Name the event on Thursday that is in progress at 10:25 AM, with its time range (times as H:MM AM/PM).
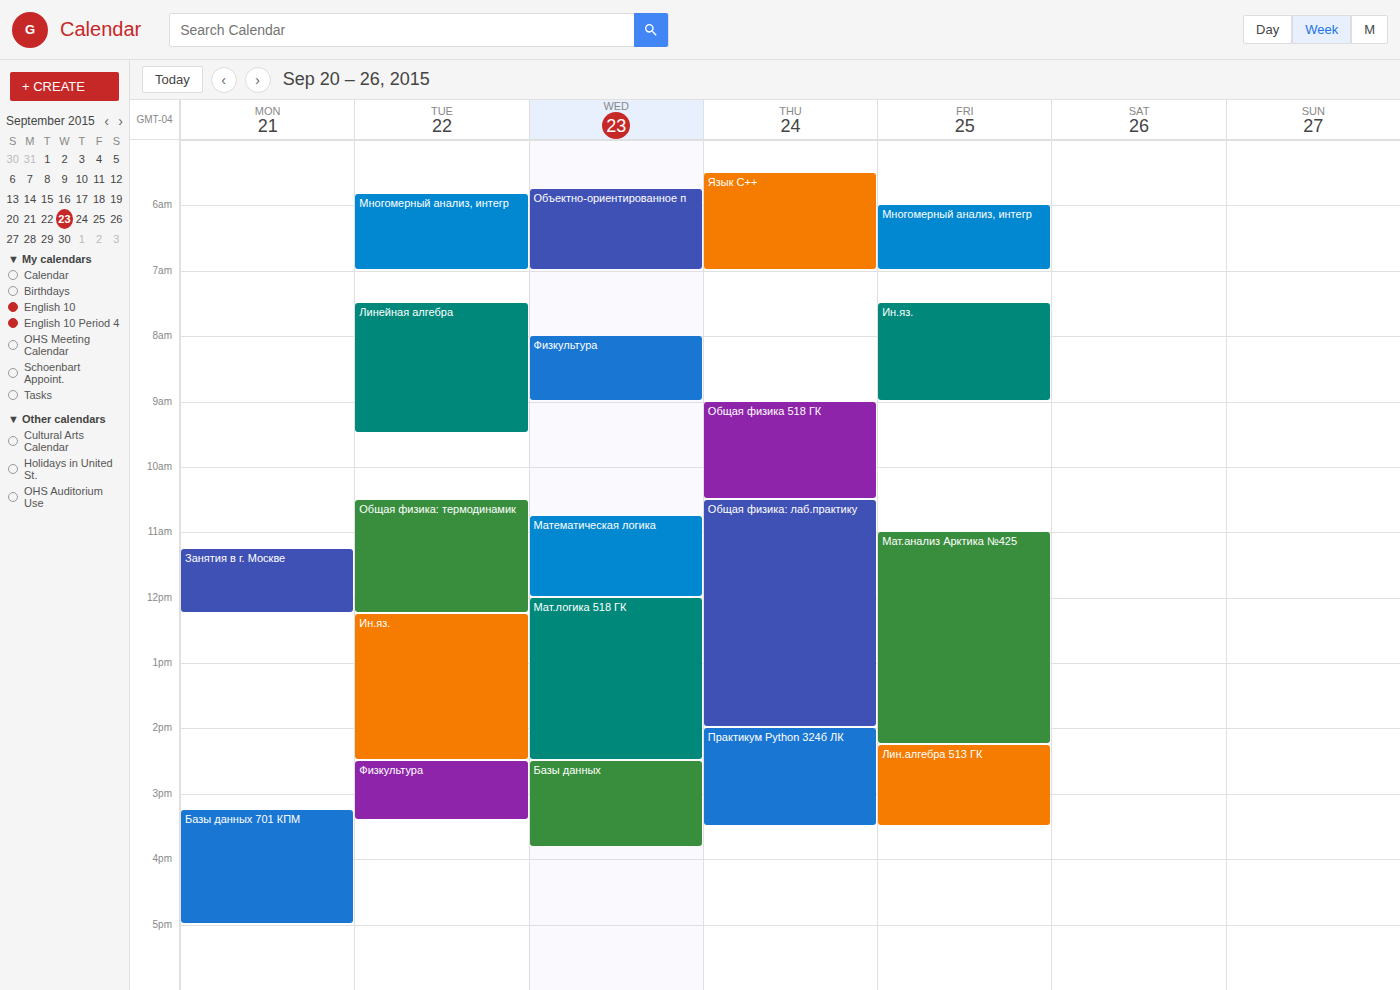
"Общая физика 518 ГК", 9:00 AM to 10:30 AM